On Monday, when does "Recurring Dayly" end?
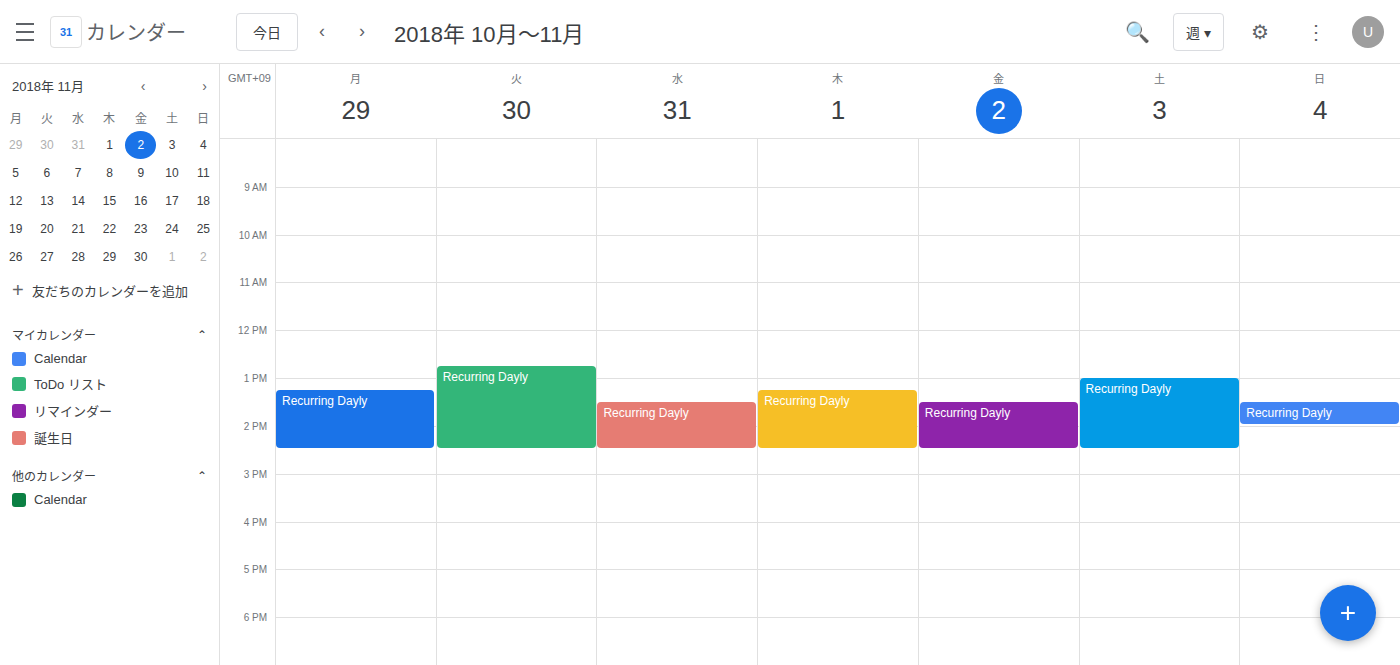
2:30 PM